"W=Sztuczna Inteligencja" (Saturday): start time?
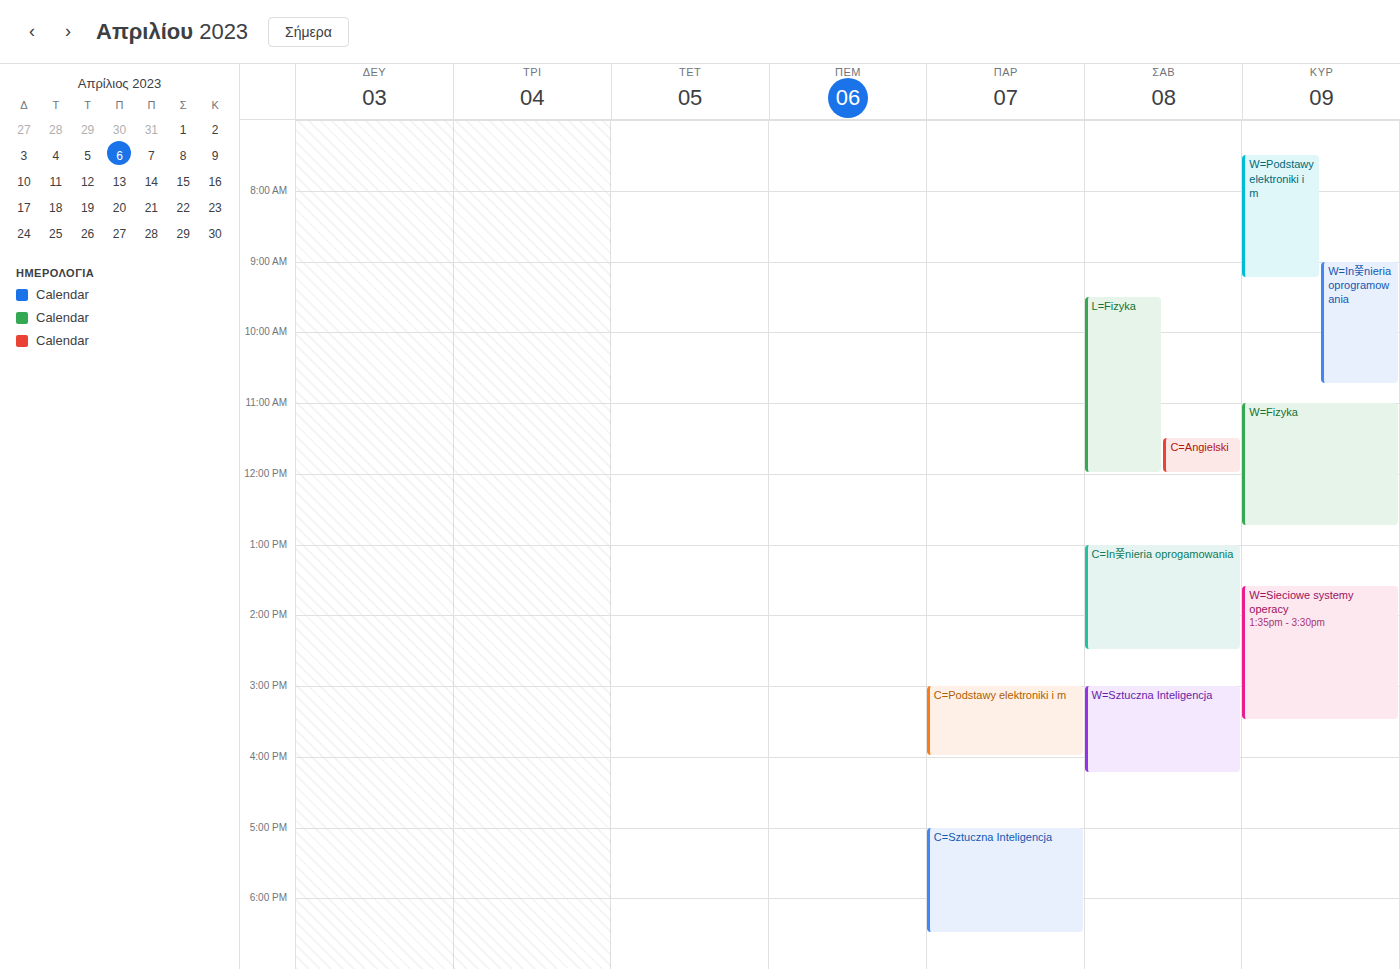
3:00 PM